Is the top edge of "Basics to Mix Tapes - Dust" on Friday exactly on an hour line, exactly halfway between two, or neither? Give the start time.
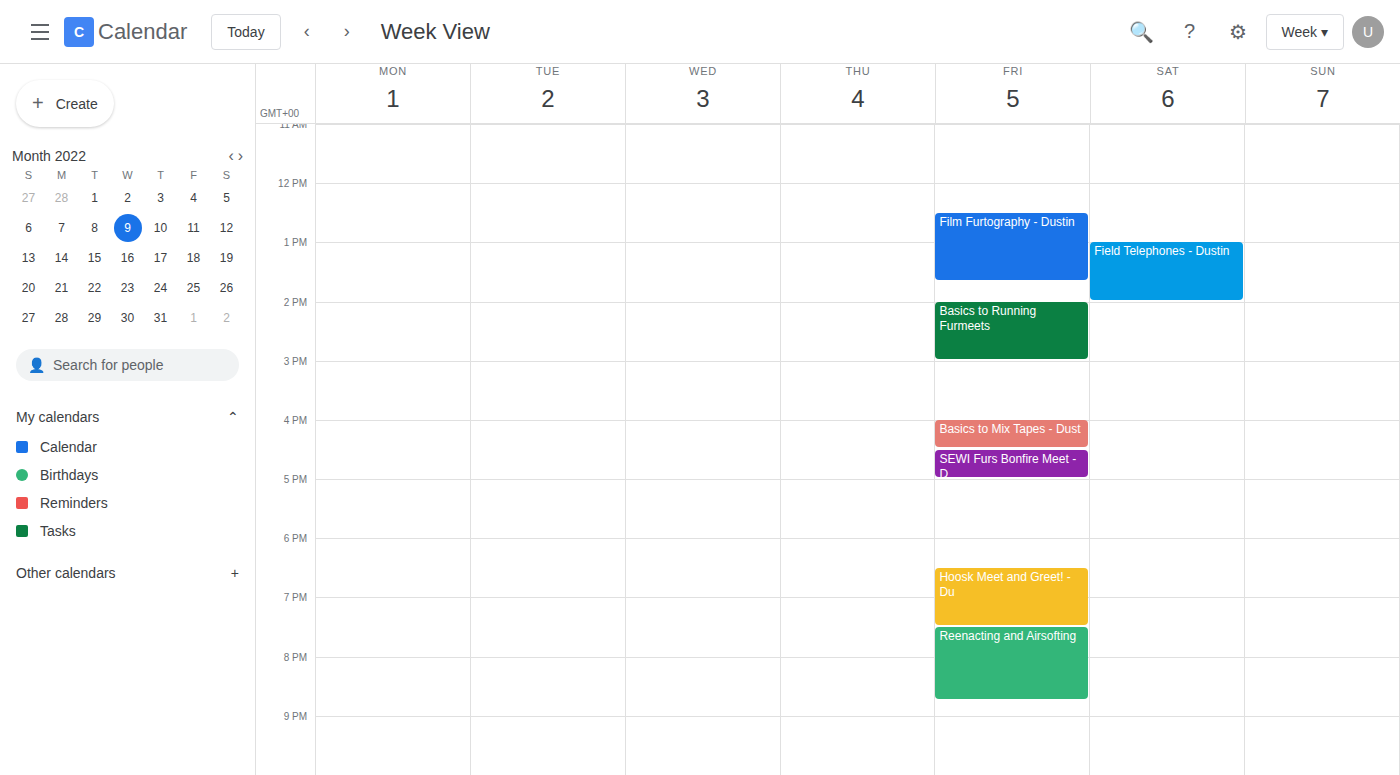
4:00 PM -- exactly on the 4 PM line.